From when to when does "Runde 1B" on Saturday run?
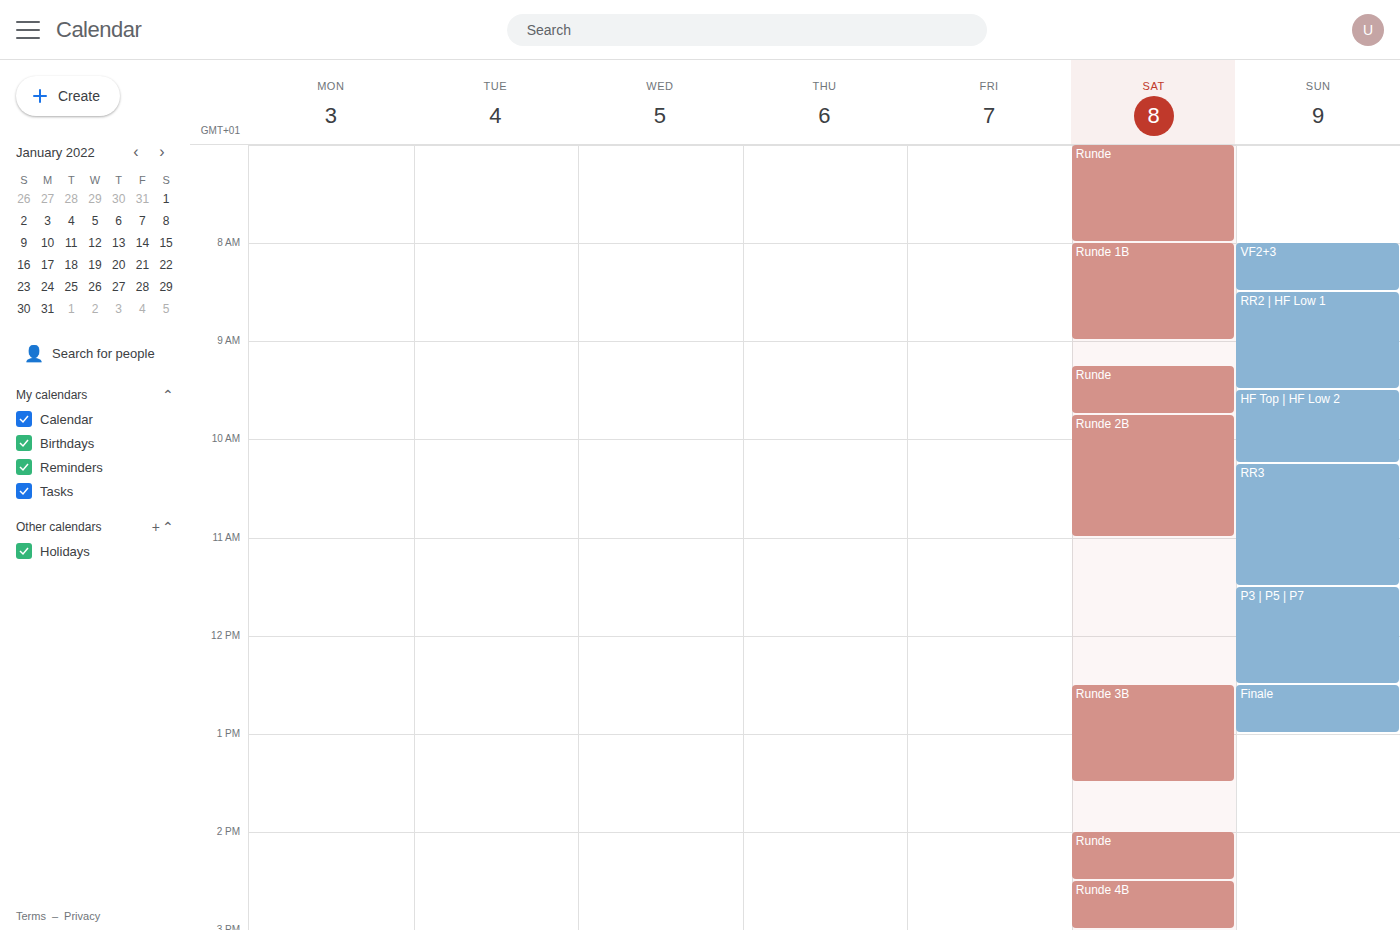
08:00 to 09:00